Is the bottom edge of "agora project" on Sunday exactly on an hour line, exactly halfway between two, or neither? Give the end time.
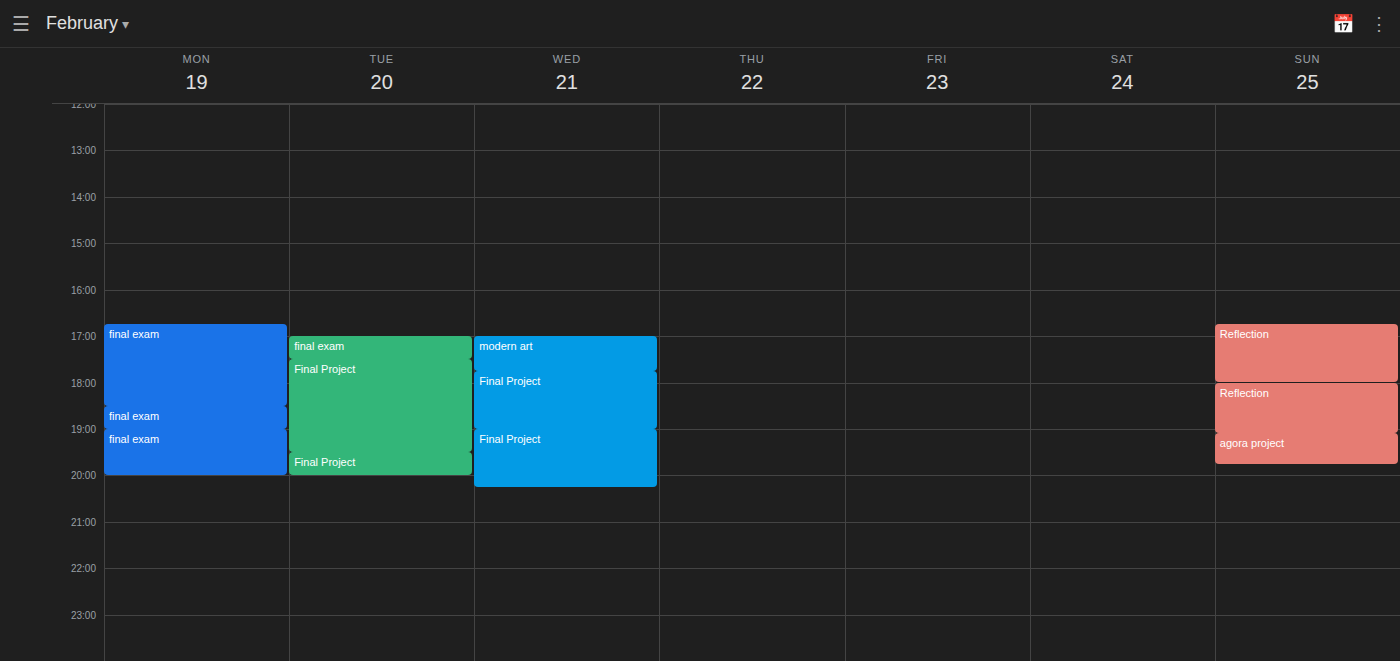
7:45 PM -- neither: three quarters of the way from the 7 PM line to the 8 PM line.